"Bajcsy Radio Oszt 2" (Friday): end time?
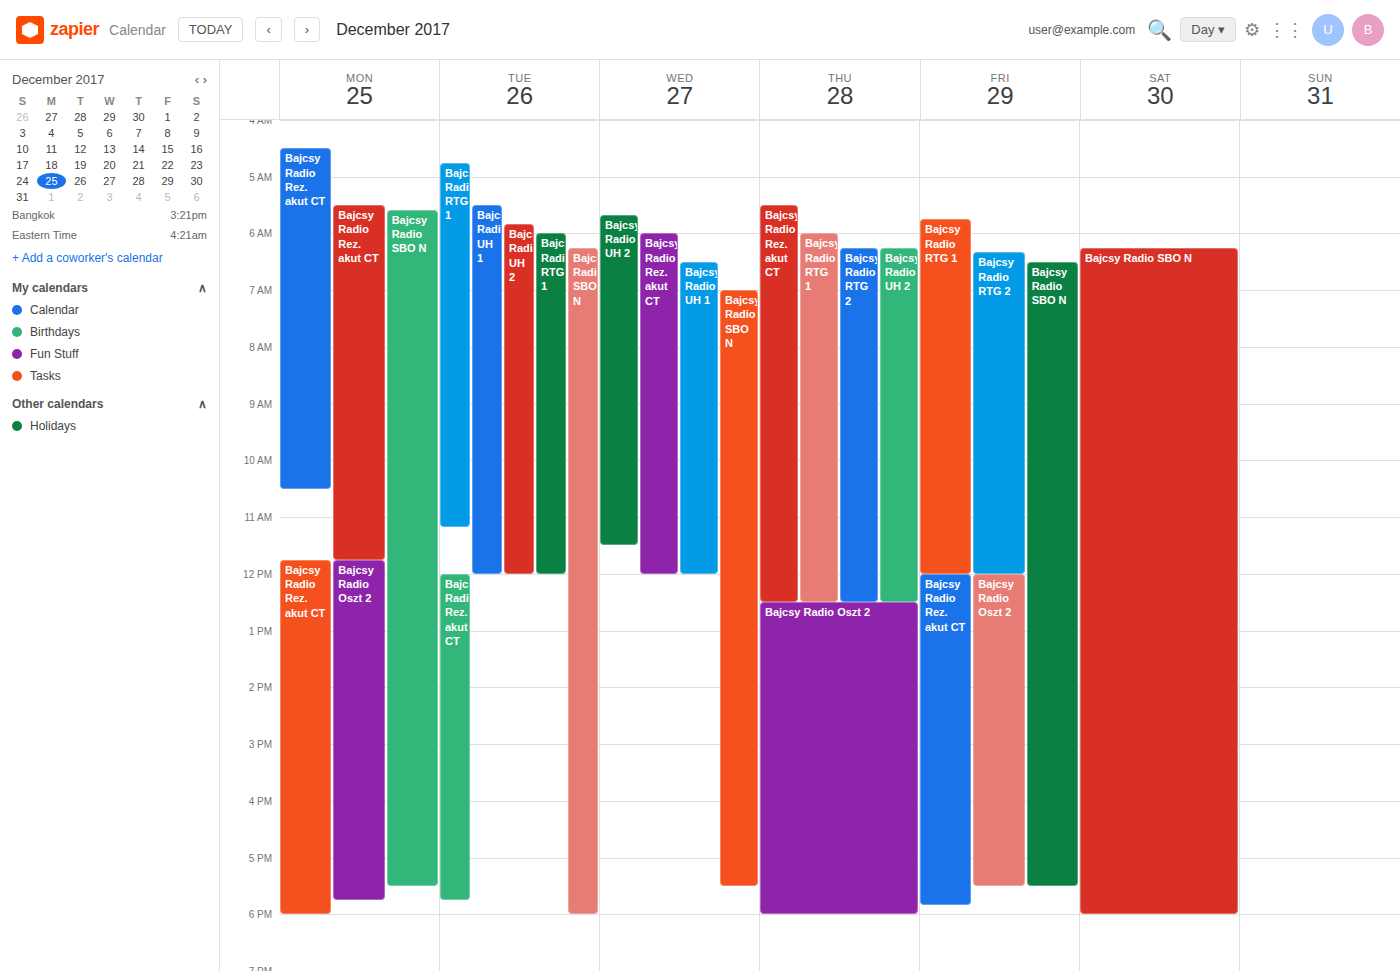
5:30 PM